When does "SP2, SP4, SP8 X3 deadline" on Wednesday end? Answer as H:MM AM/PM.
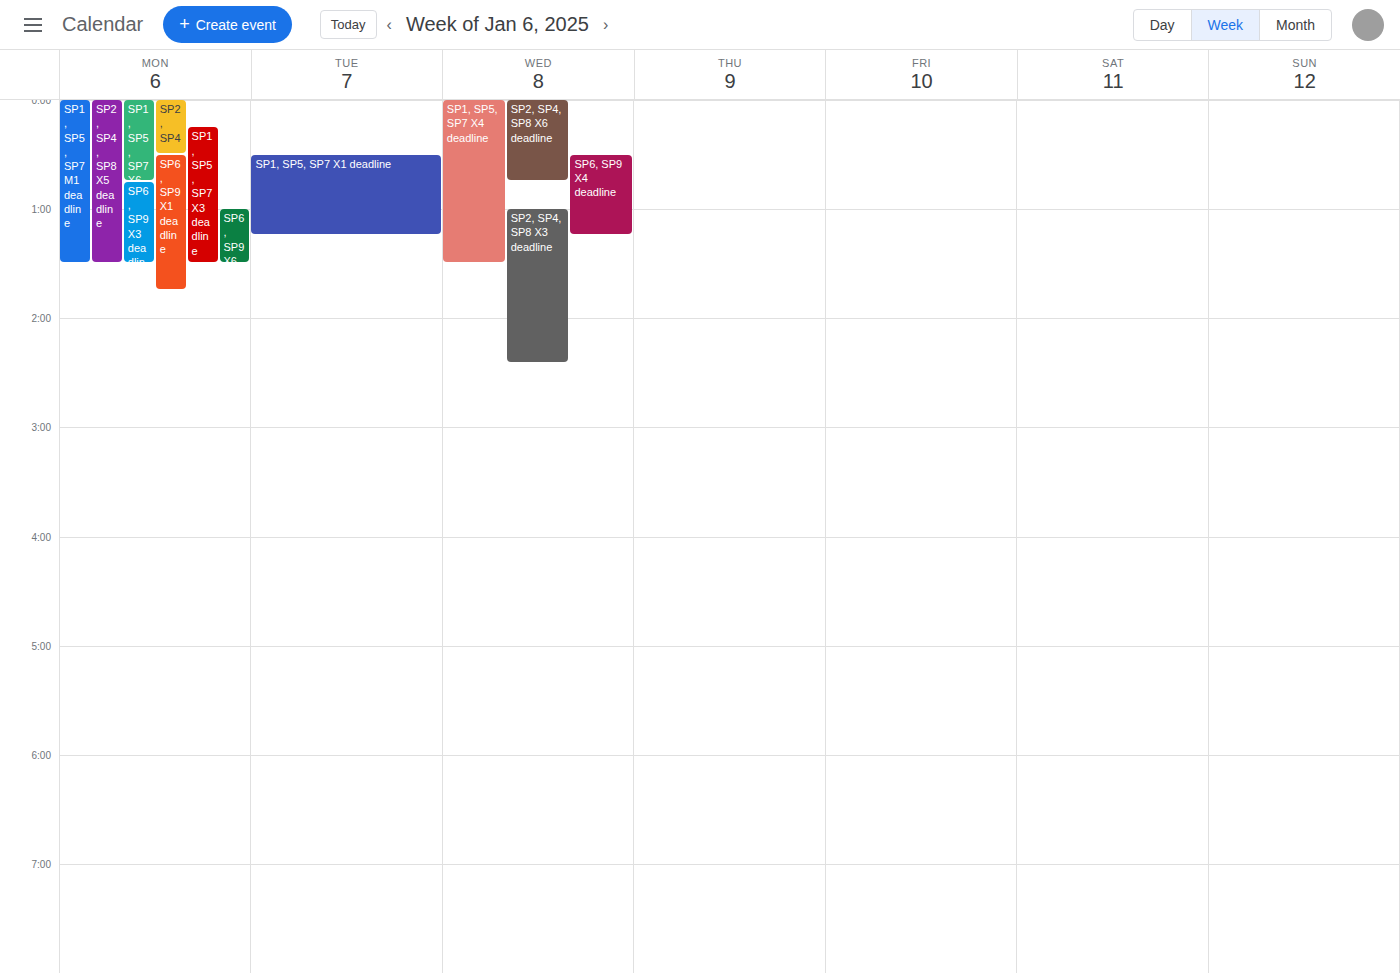
2:25 AM